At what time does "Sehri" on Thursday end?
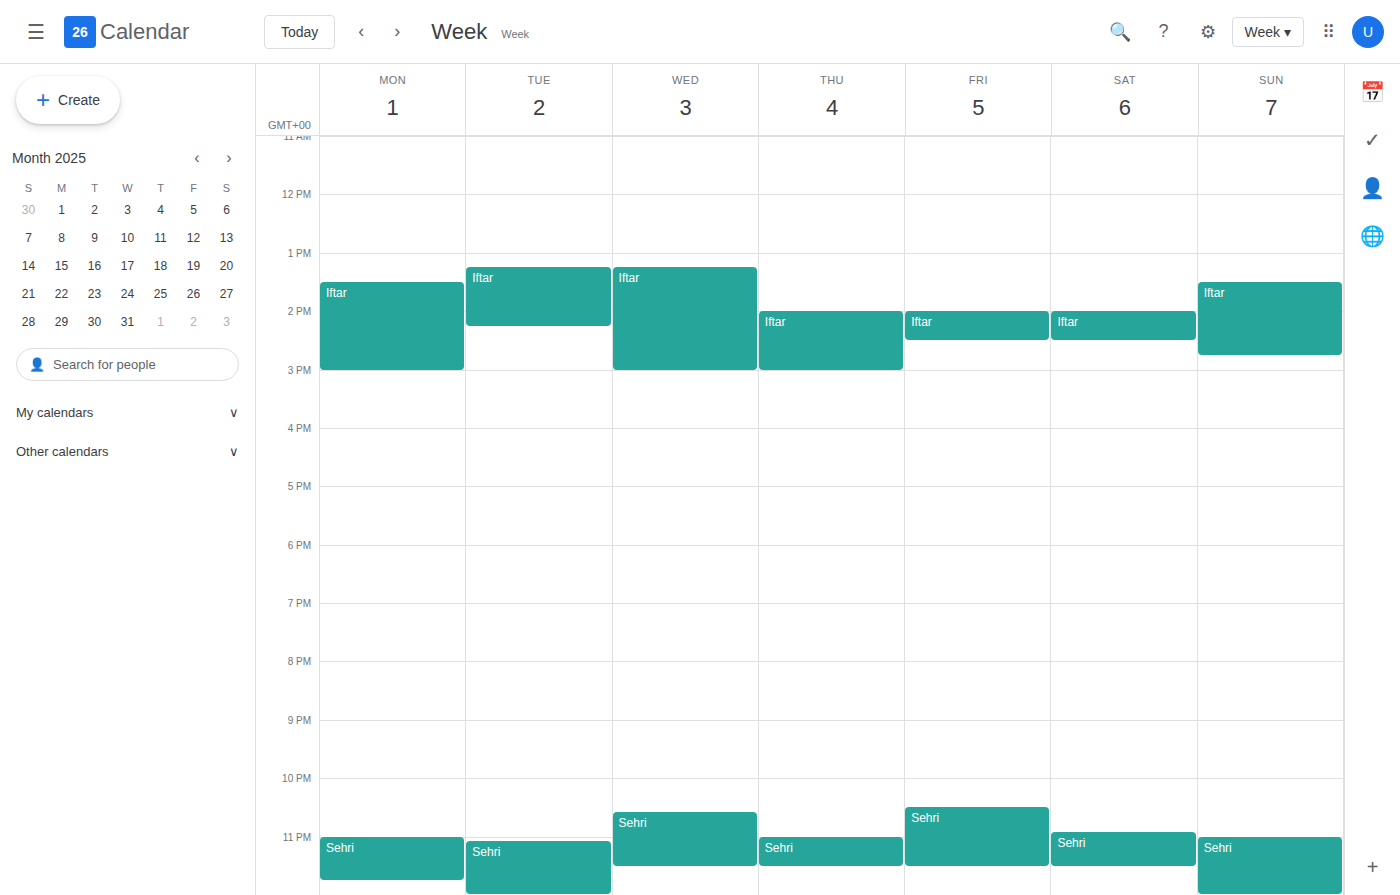
11:30 PM